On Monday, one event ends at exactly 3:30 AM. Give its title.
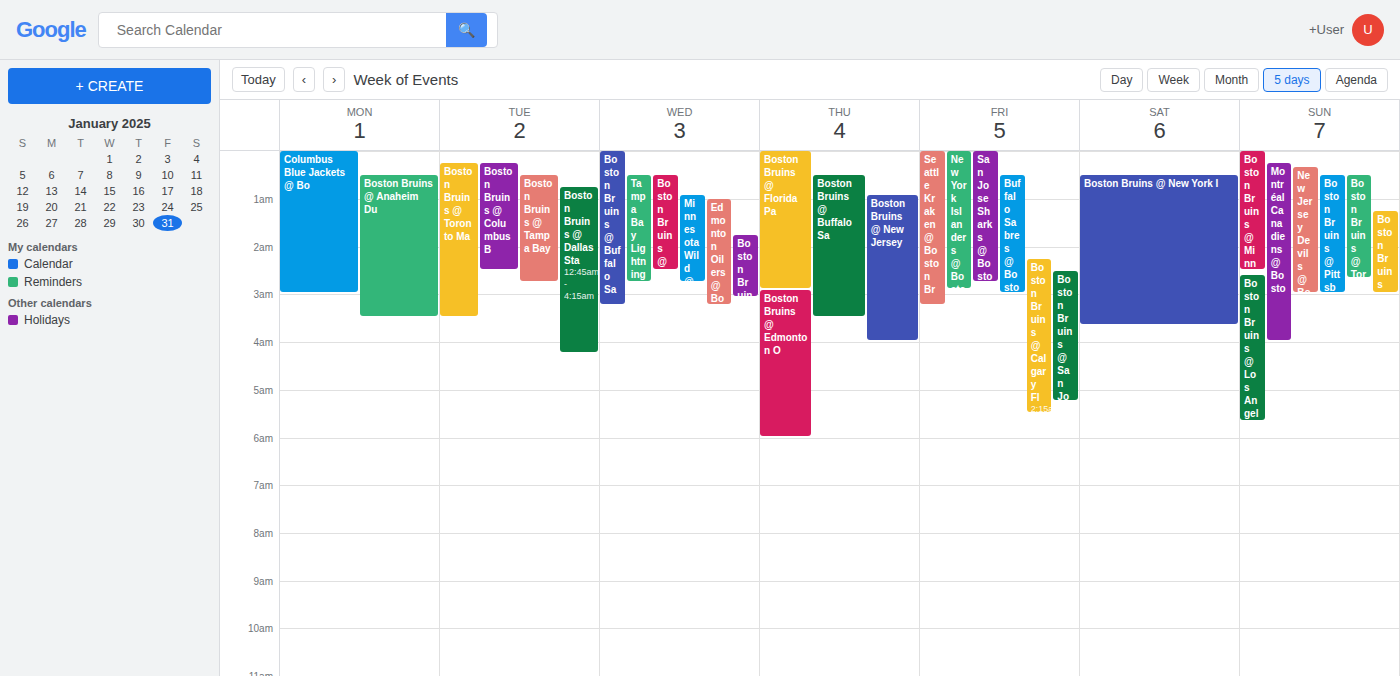
"Boston Bruins @ Anaheim Du"